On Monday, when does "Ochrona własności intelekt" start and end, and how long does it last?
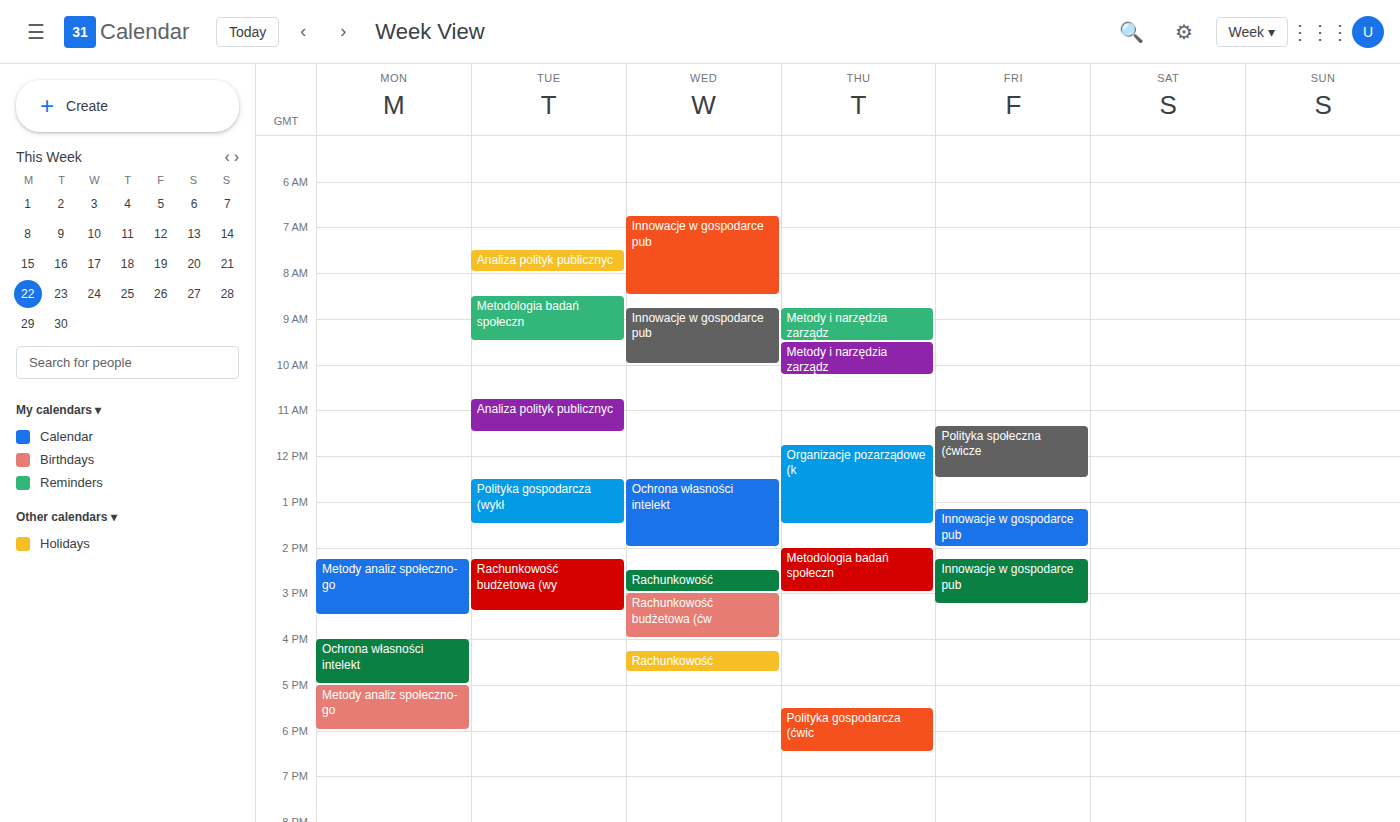
4:00 PM to 5:00 PM, 1 hour